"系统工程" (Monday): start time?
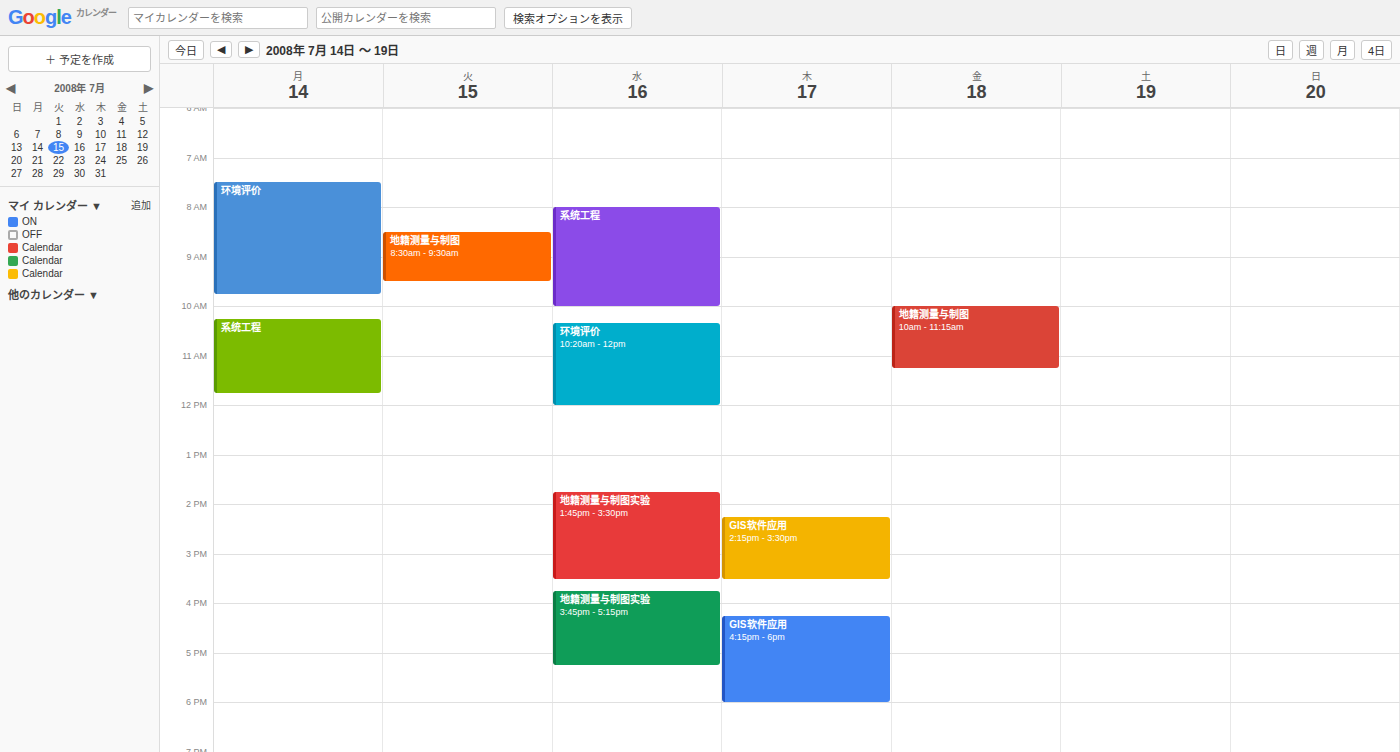
10:15 AM